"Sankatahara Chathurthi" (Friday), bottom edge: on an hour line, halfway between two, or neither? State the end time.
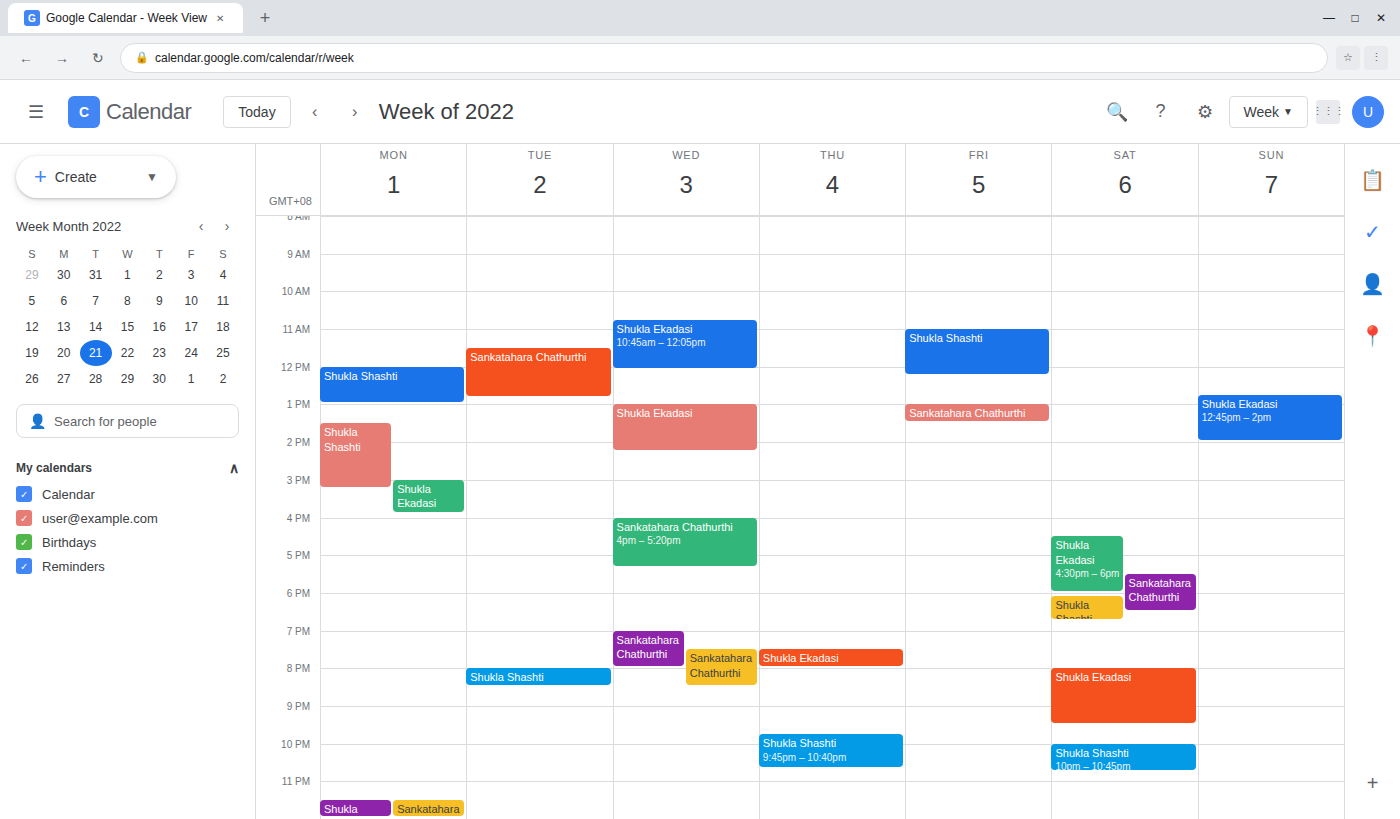
1:30 PM -- halfway between the 1 PM and 2 PM lines.